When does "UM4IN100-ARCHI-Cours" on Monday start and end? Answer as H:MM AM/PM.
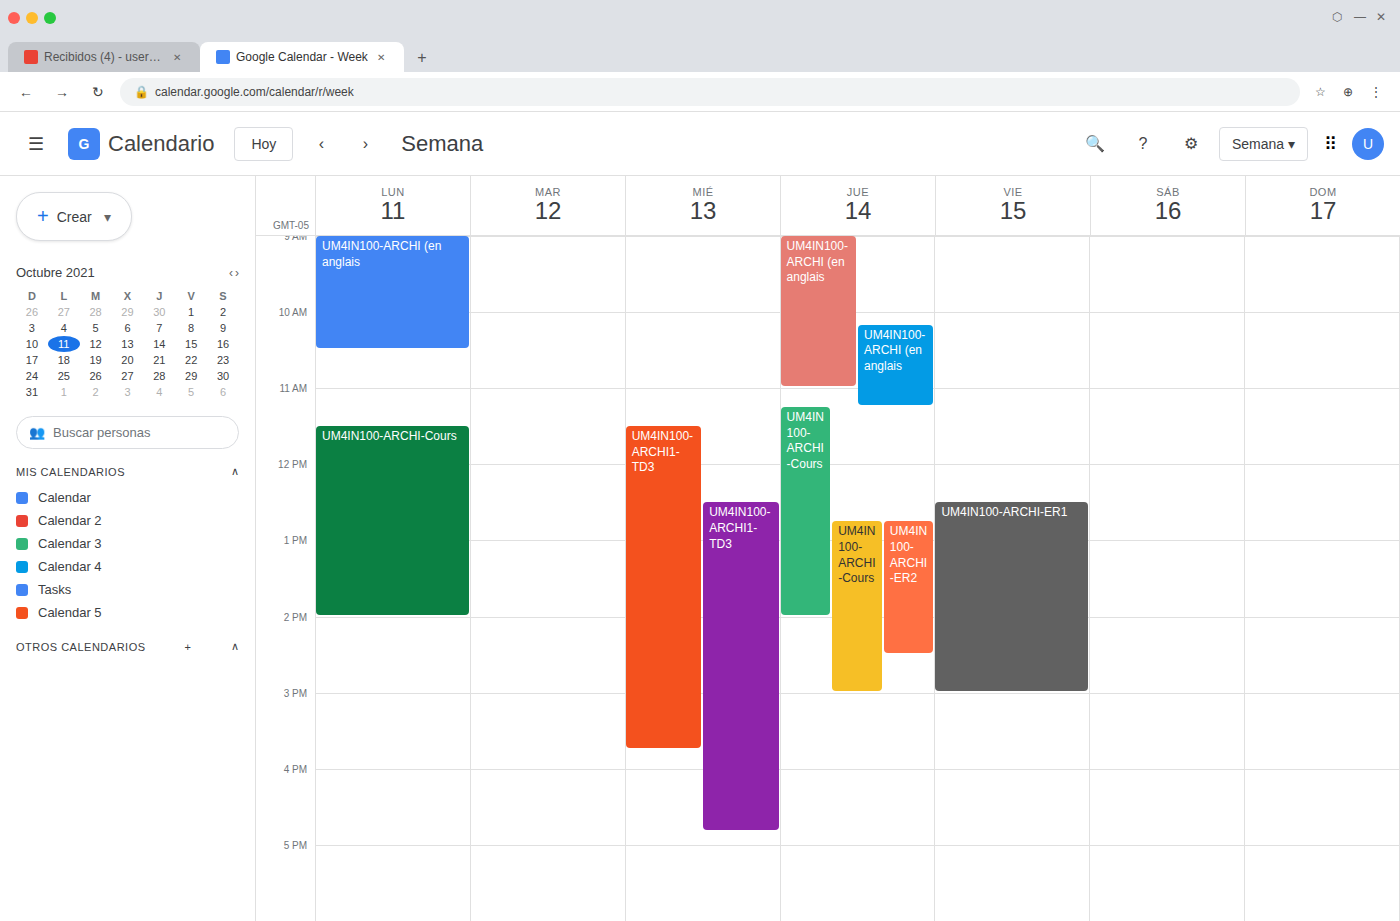
11:30 AM to 2:00 PM